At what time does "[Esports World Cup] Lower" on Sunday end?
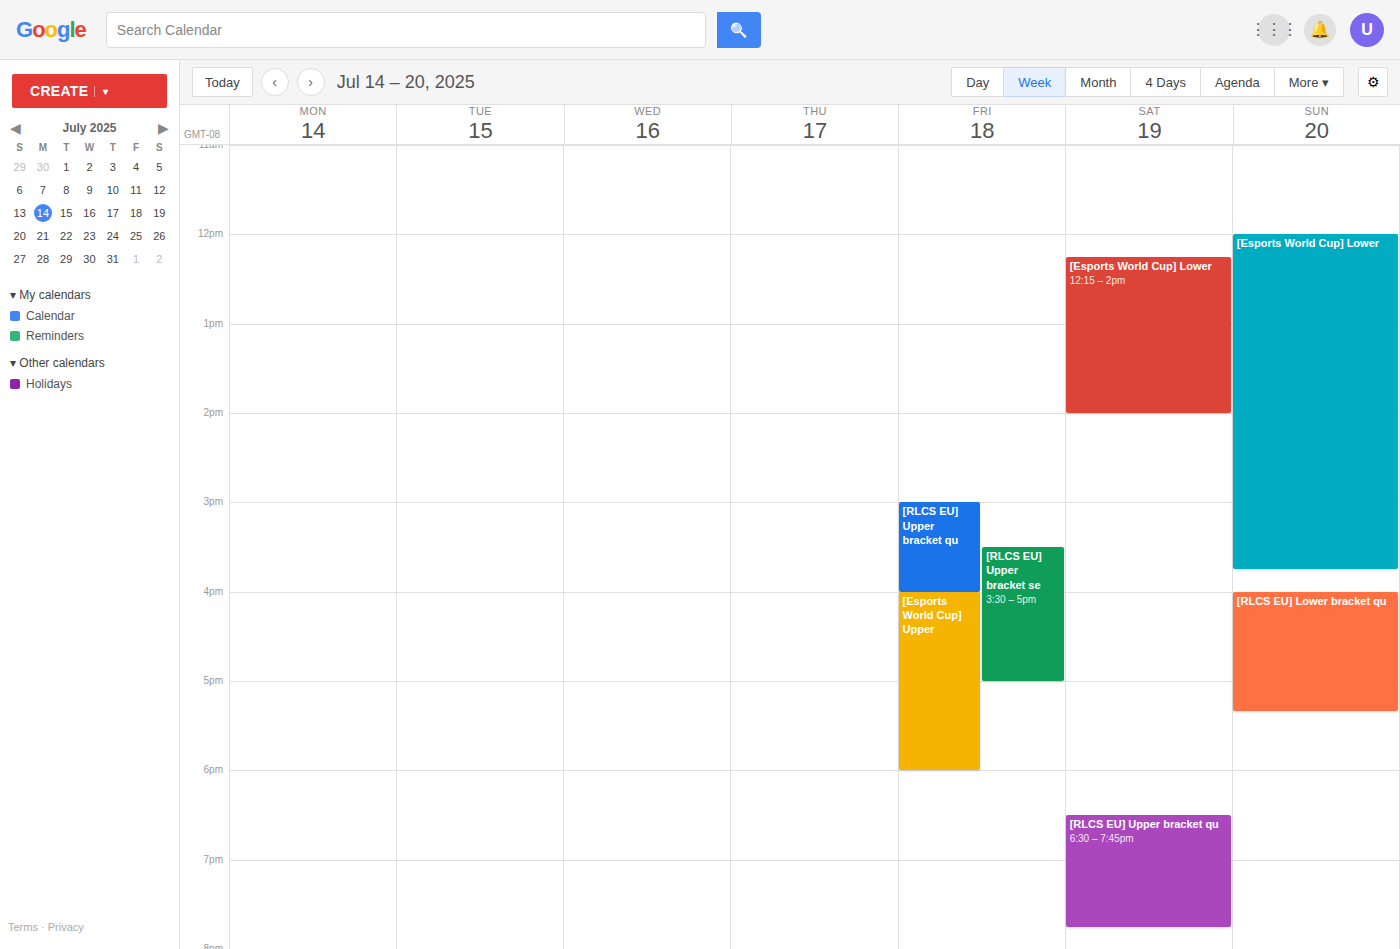
3:45 PM